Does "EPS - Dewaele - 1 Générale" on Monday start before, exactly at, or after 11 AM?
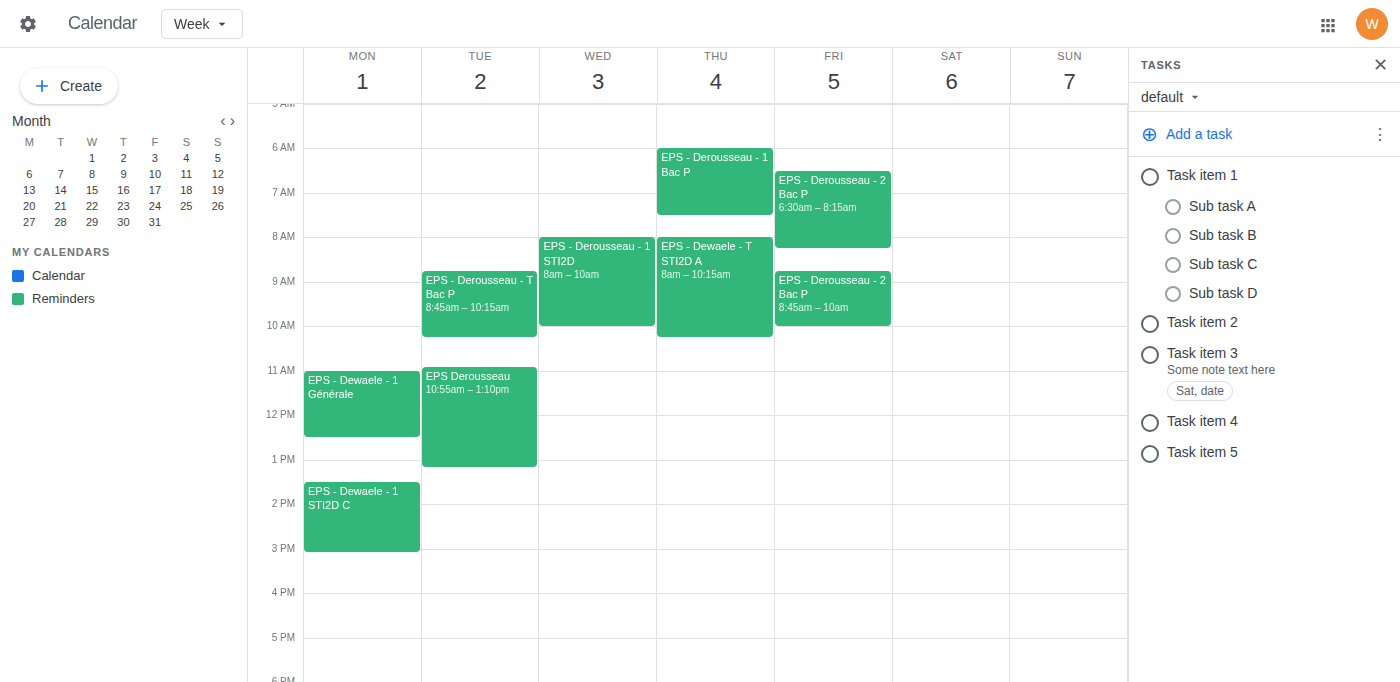
11:00 AM -- exactly at 11 AM, on the 11 AM line.